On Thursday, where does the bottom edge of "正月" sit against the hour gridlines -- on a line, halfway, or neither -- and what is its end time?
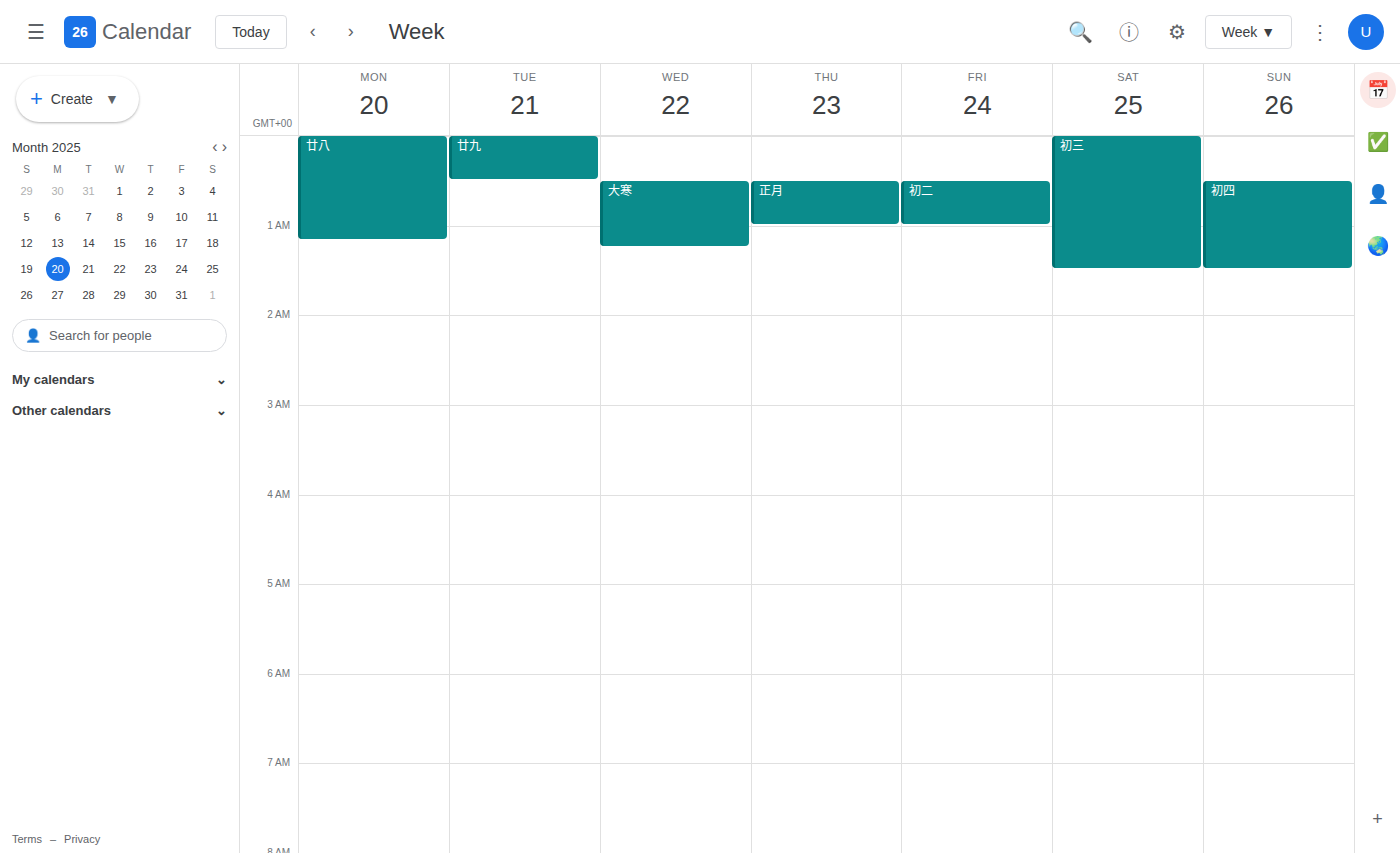
1:00 AM -- exactly on the 1 AM line.